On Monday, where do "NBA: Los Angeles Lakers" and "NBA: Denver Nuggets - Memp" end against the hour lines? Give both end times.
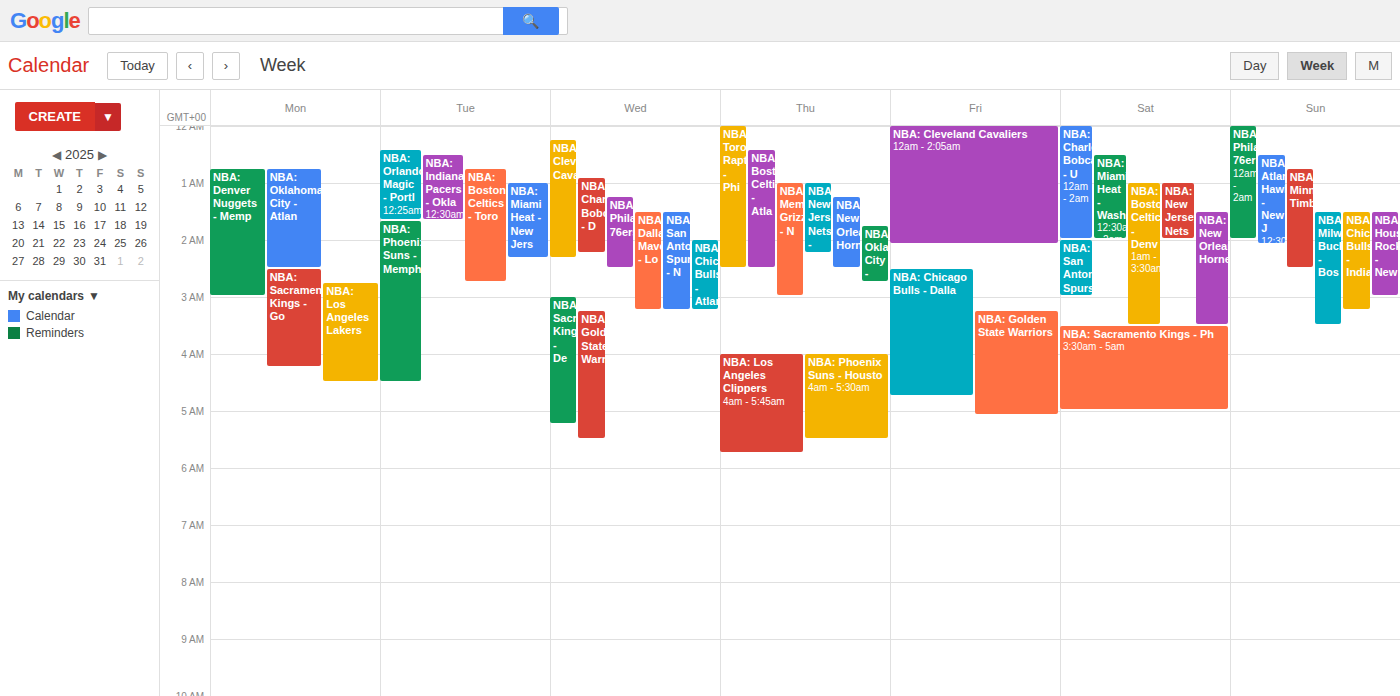
"NBA: Los Angeles Lakers": 4:30 AM, halfway between the 4 AM and 5 AM lines. "NBA: Denver Nuggets - Memp": 3:00 AM, exactly on the 3 AM line.